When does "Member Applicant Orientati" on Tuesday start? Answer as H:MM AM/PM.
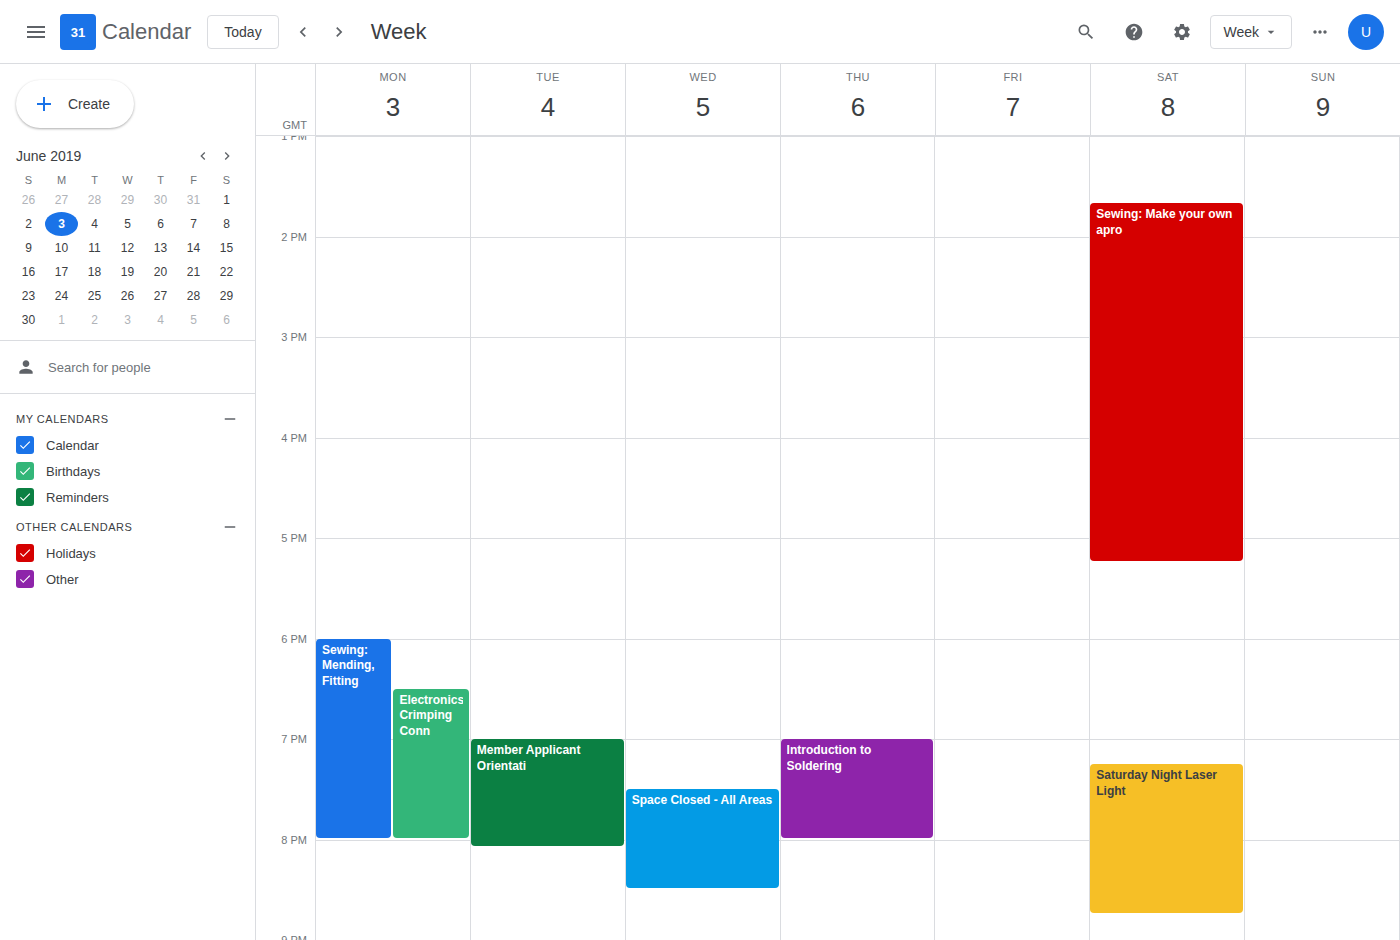
7:00 PM